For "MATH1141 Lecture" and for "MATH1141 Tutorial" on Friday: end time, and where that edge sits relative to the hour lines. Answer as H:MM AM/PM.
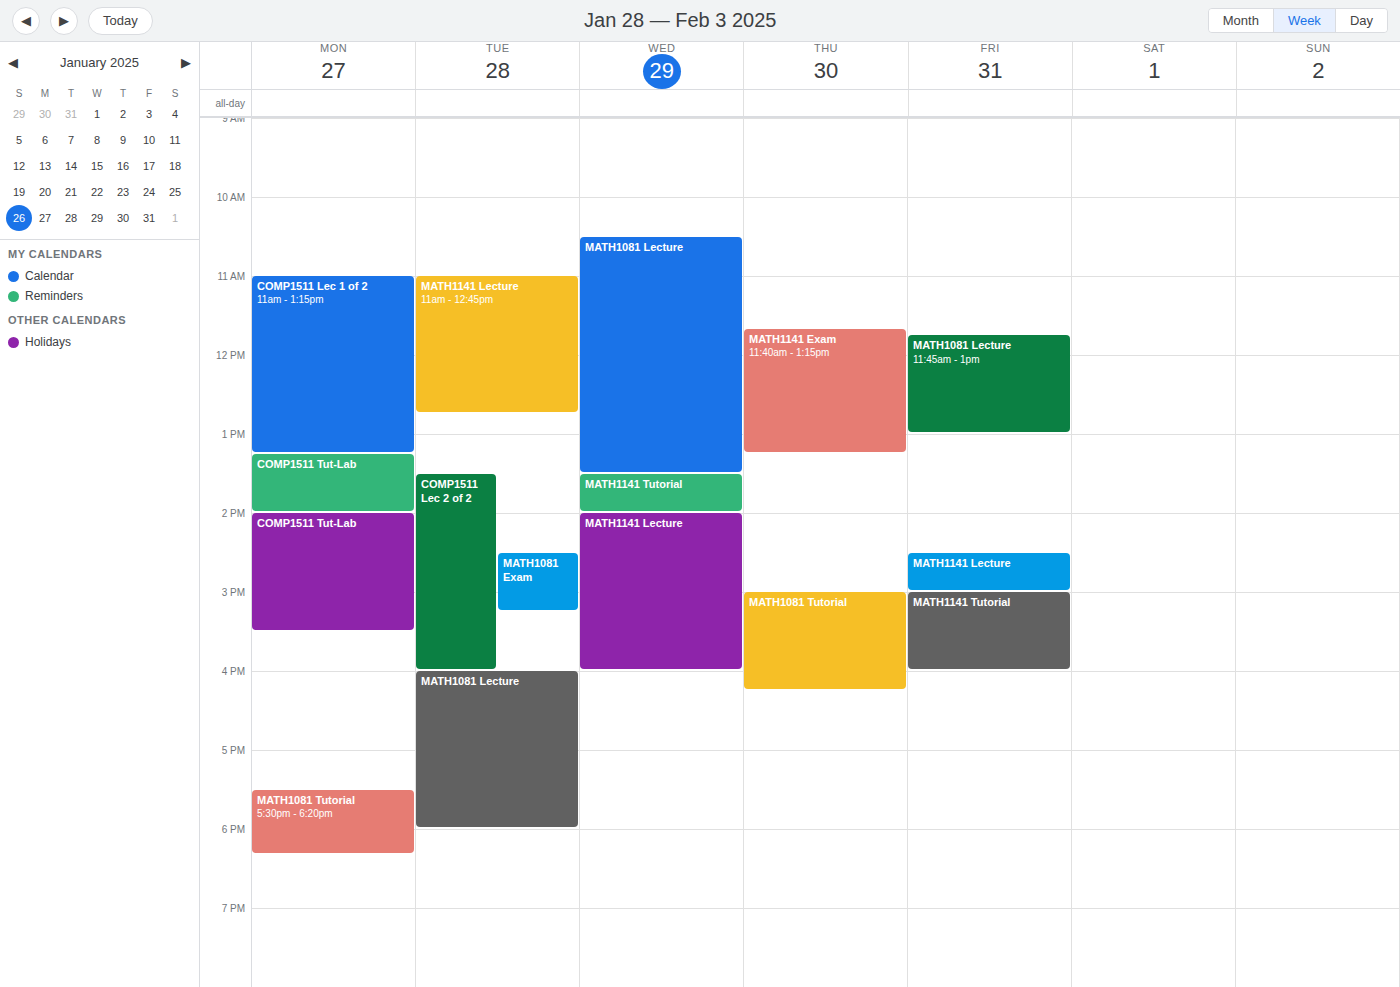
"MATH1141 Lecture": 3:00 PM, exactly on the 3 PM line. "MATH1141 Tutorial": 4:00 PM, exactly on the 4 PM line.